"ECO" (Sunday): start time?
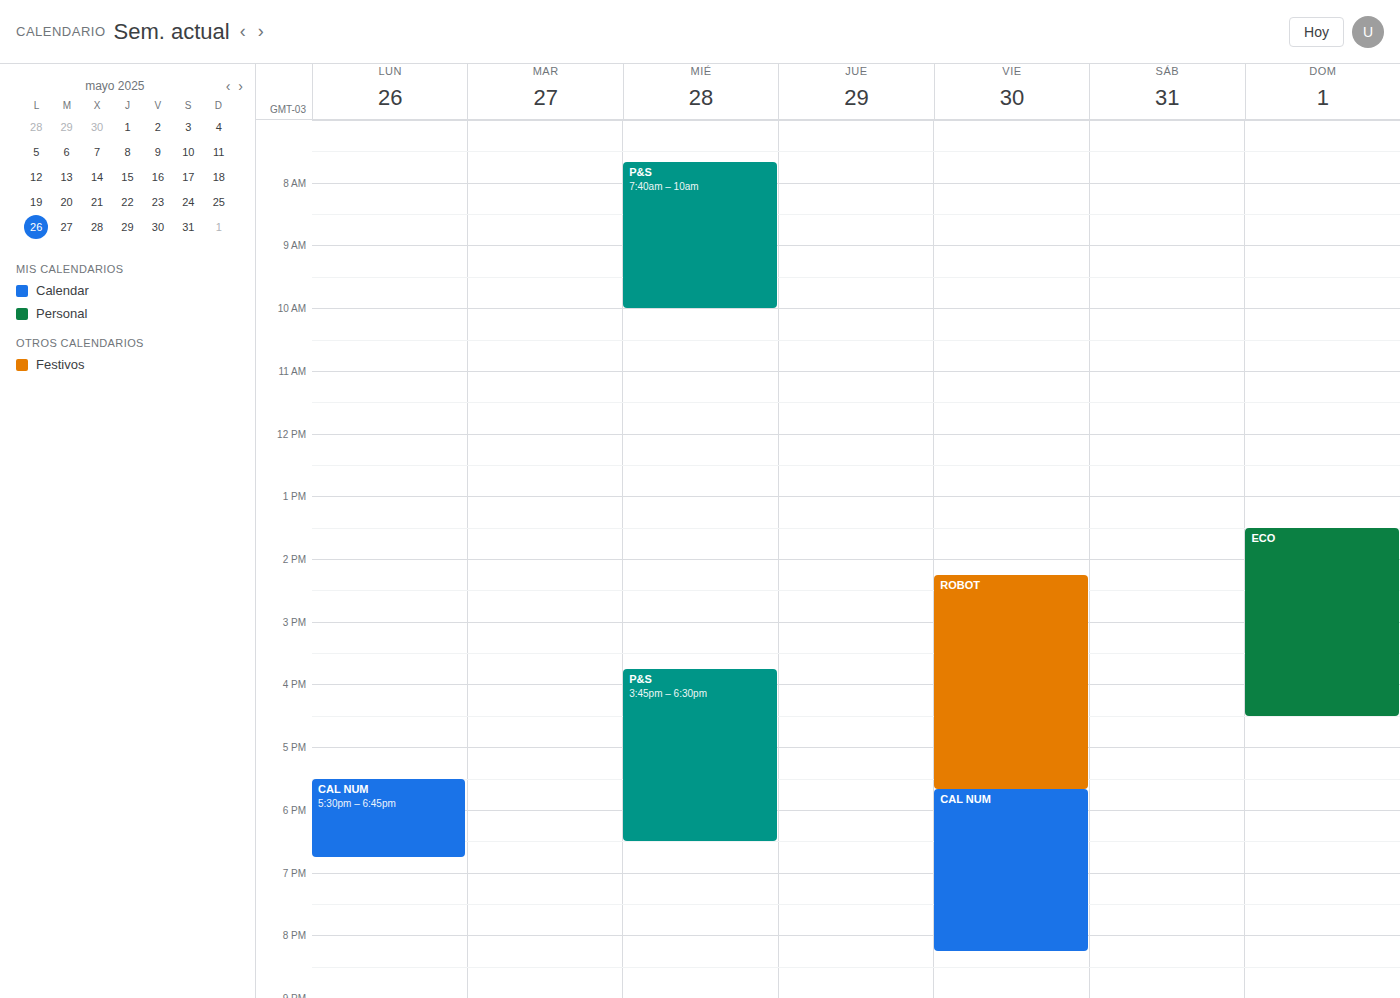
1:30 PM